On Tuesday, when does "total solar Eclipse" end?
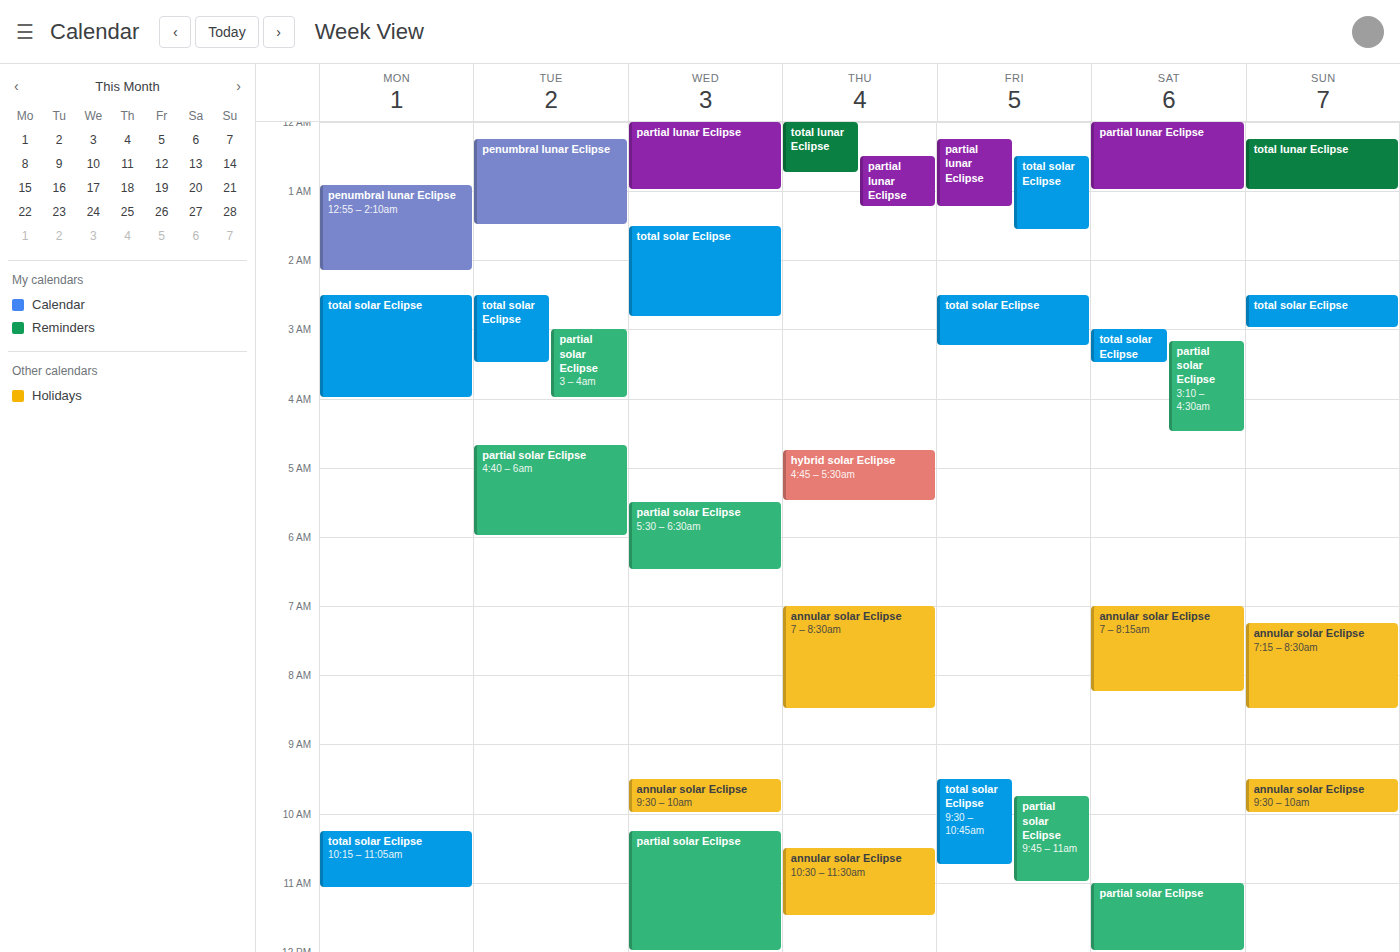
3:30 AM